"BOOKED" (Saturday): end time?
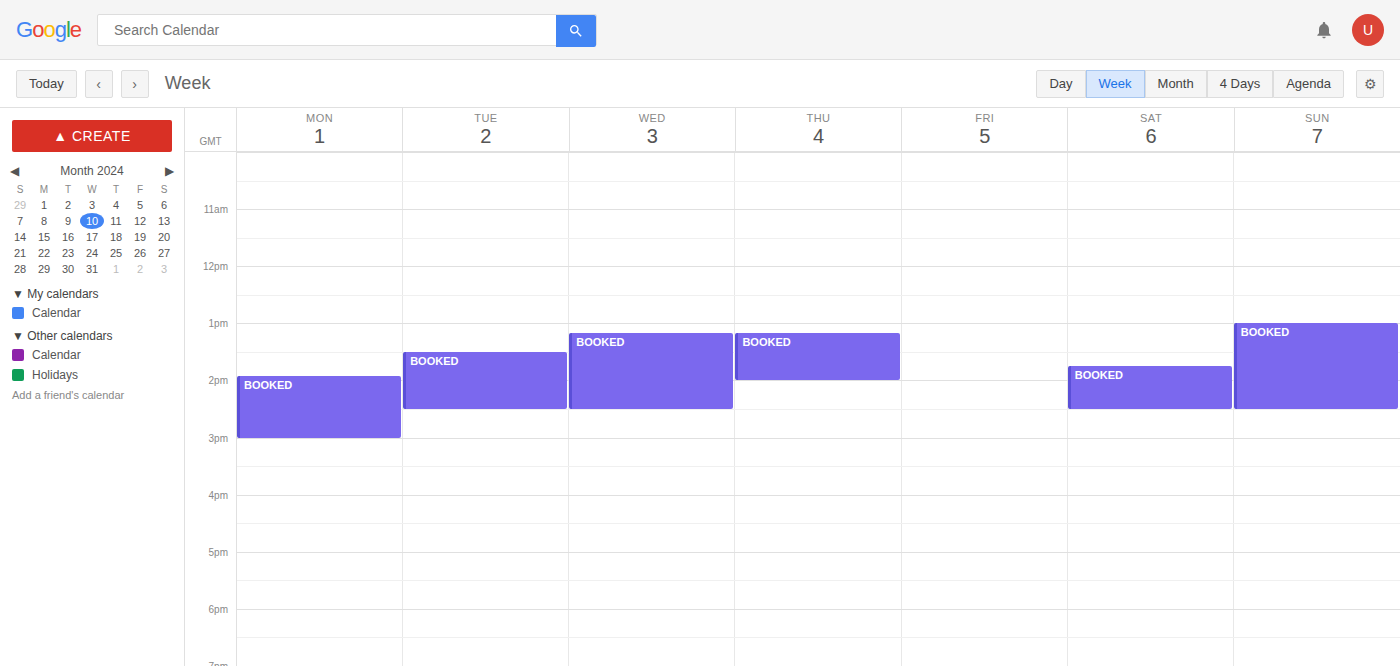
2:30 PM